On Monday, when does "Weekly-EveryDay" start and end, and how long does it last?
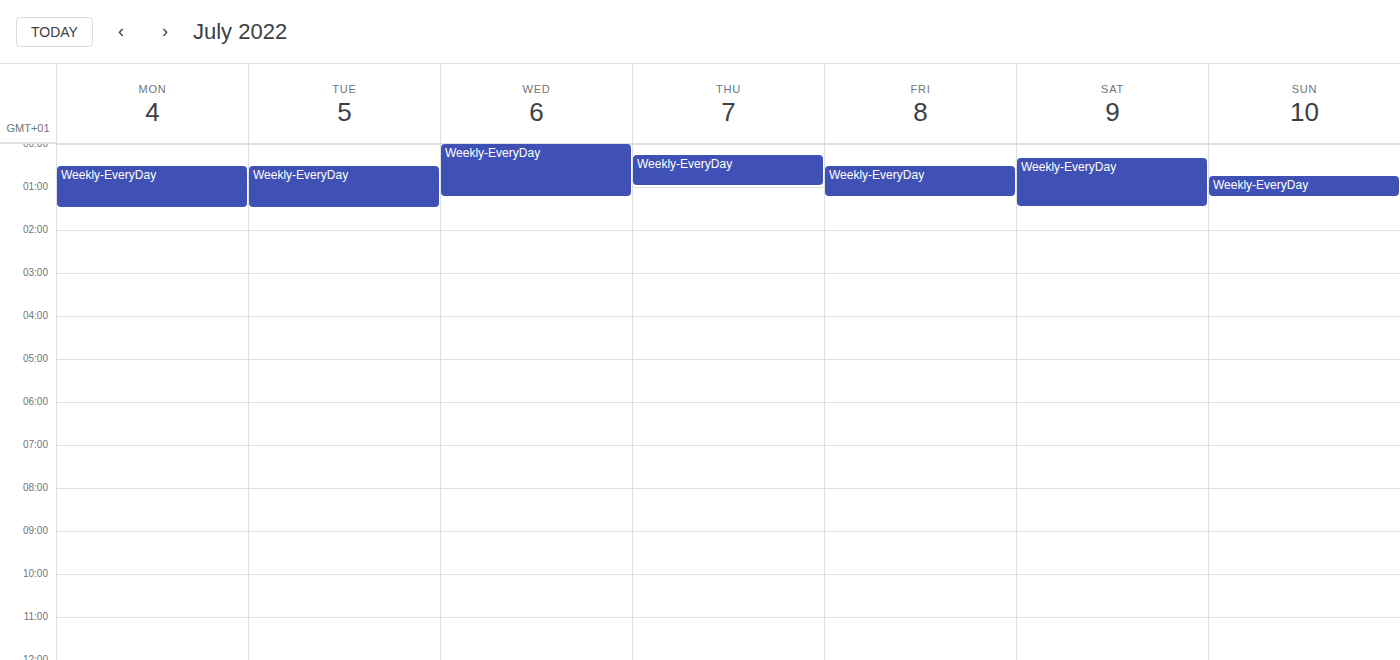
00:30 to 01:30, 1 hour